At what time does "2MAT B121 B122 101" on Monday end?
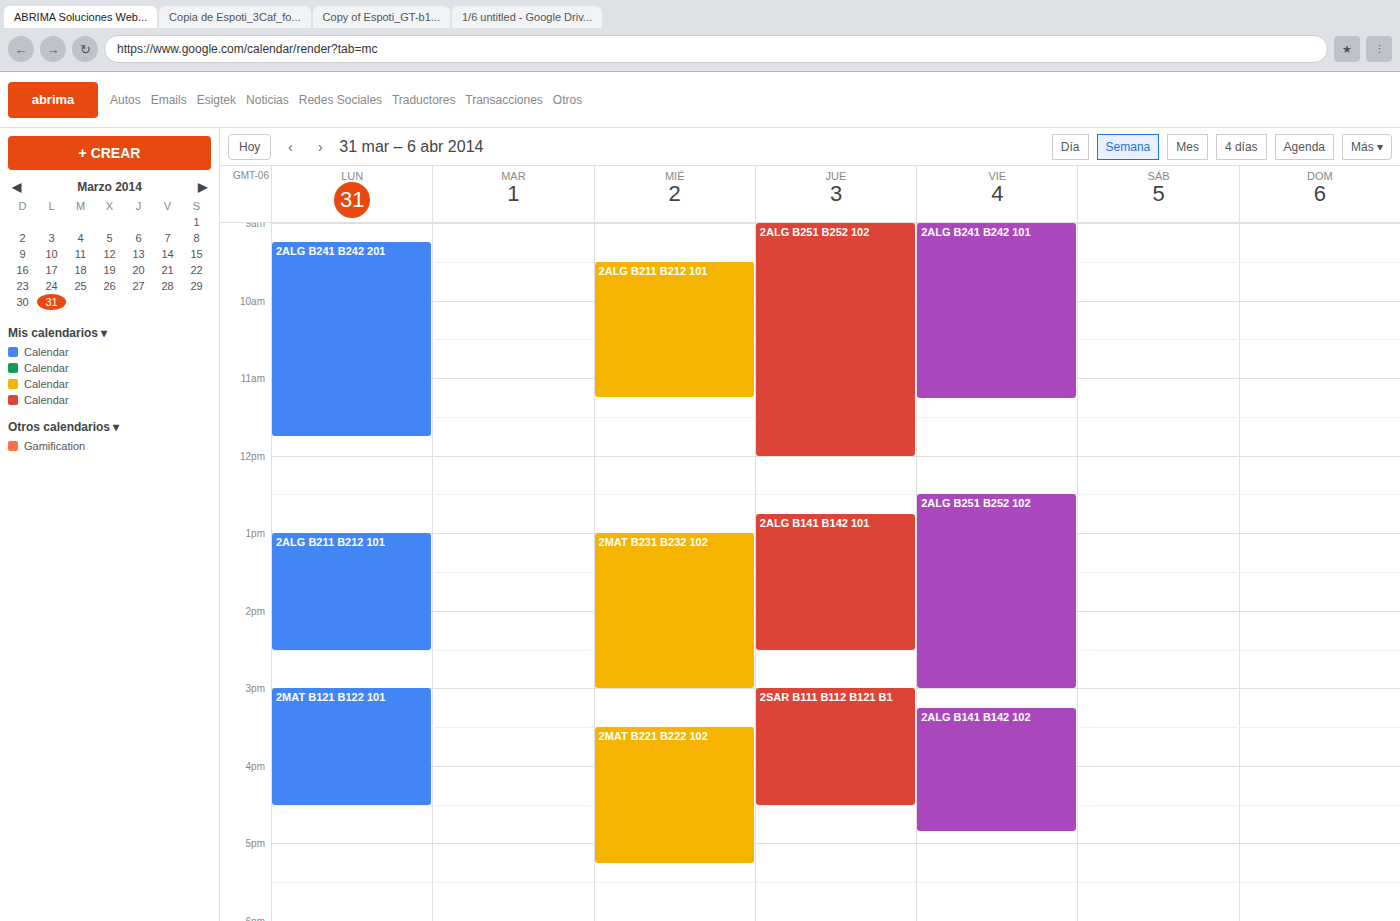
4:30 PM